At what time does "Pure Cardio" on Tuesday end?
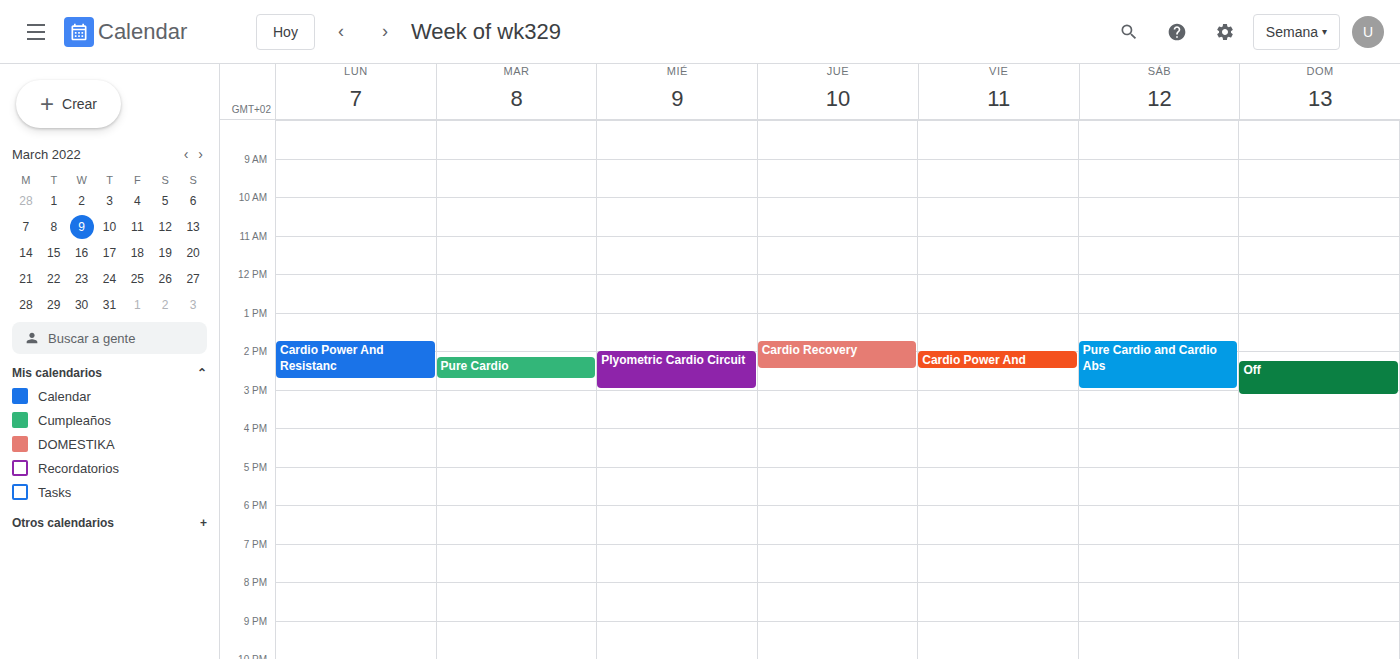
14:45